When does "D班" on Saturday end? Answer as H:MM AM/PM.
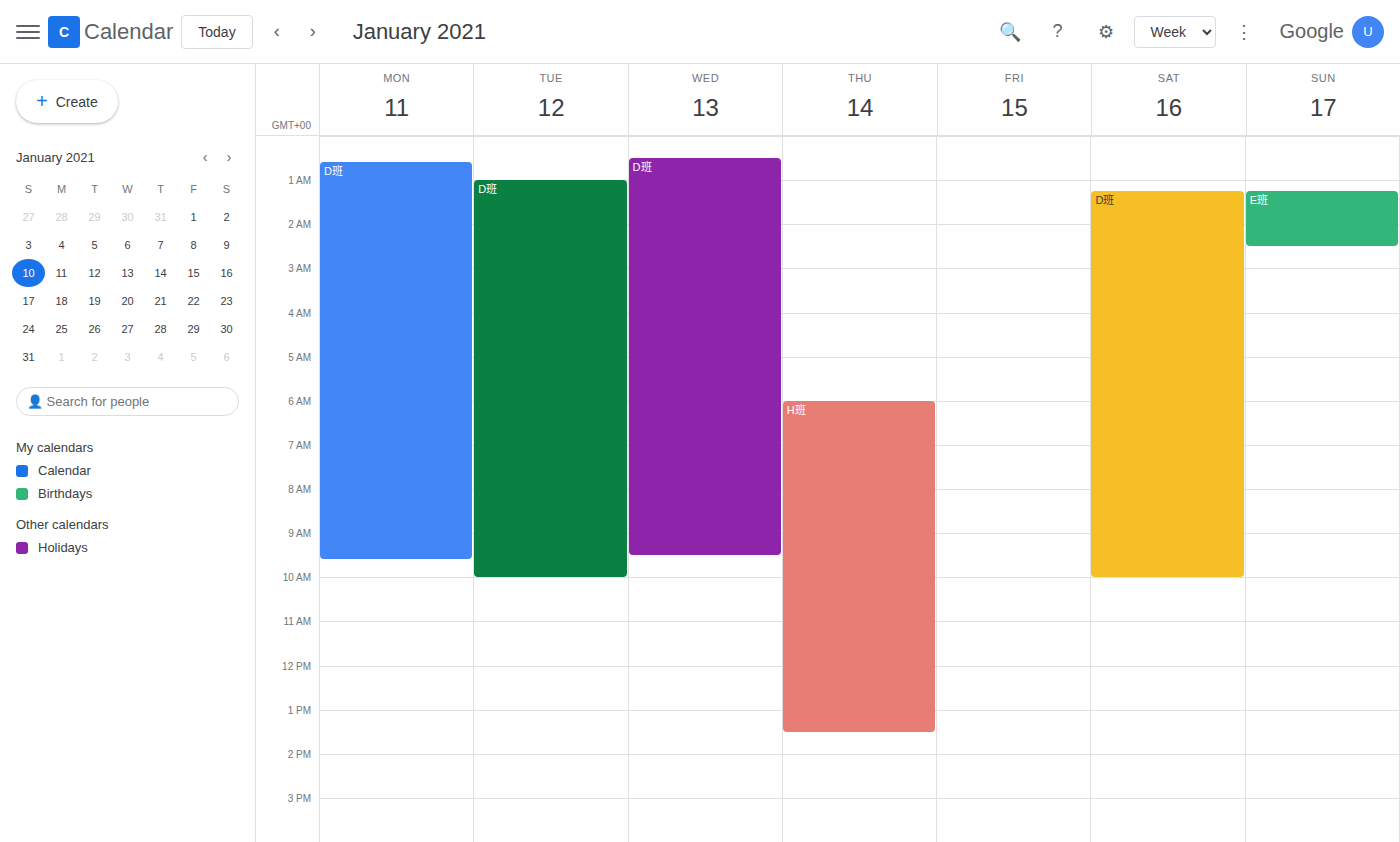
10:00 AM